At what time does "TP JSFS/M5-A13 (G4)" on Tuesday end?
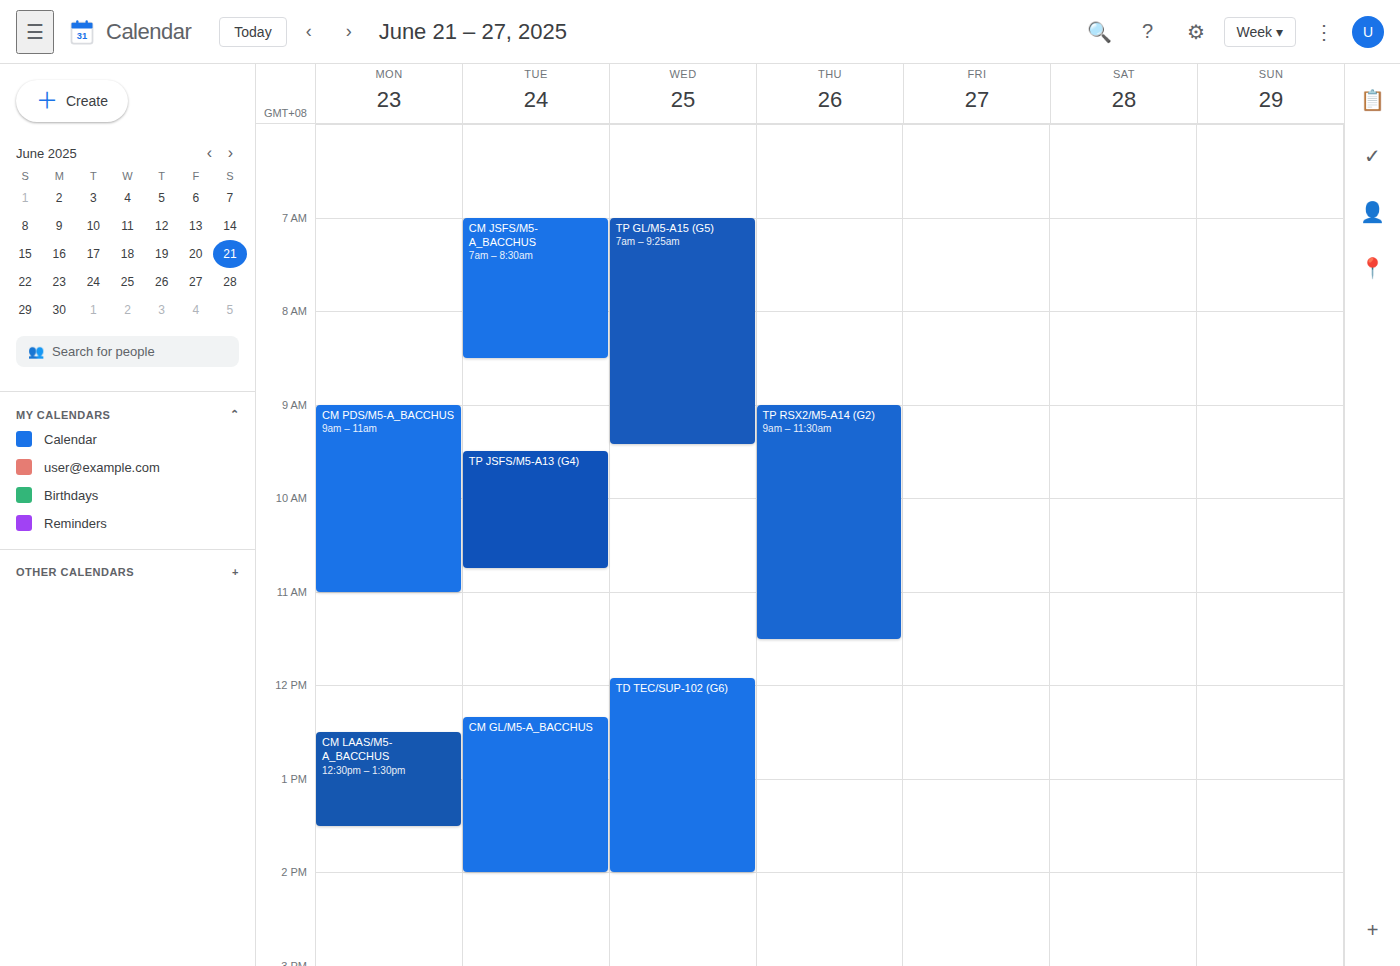
10:45 AM